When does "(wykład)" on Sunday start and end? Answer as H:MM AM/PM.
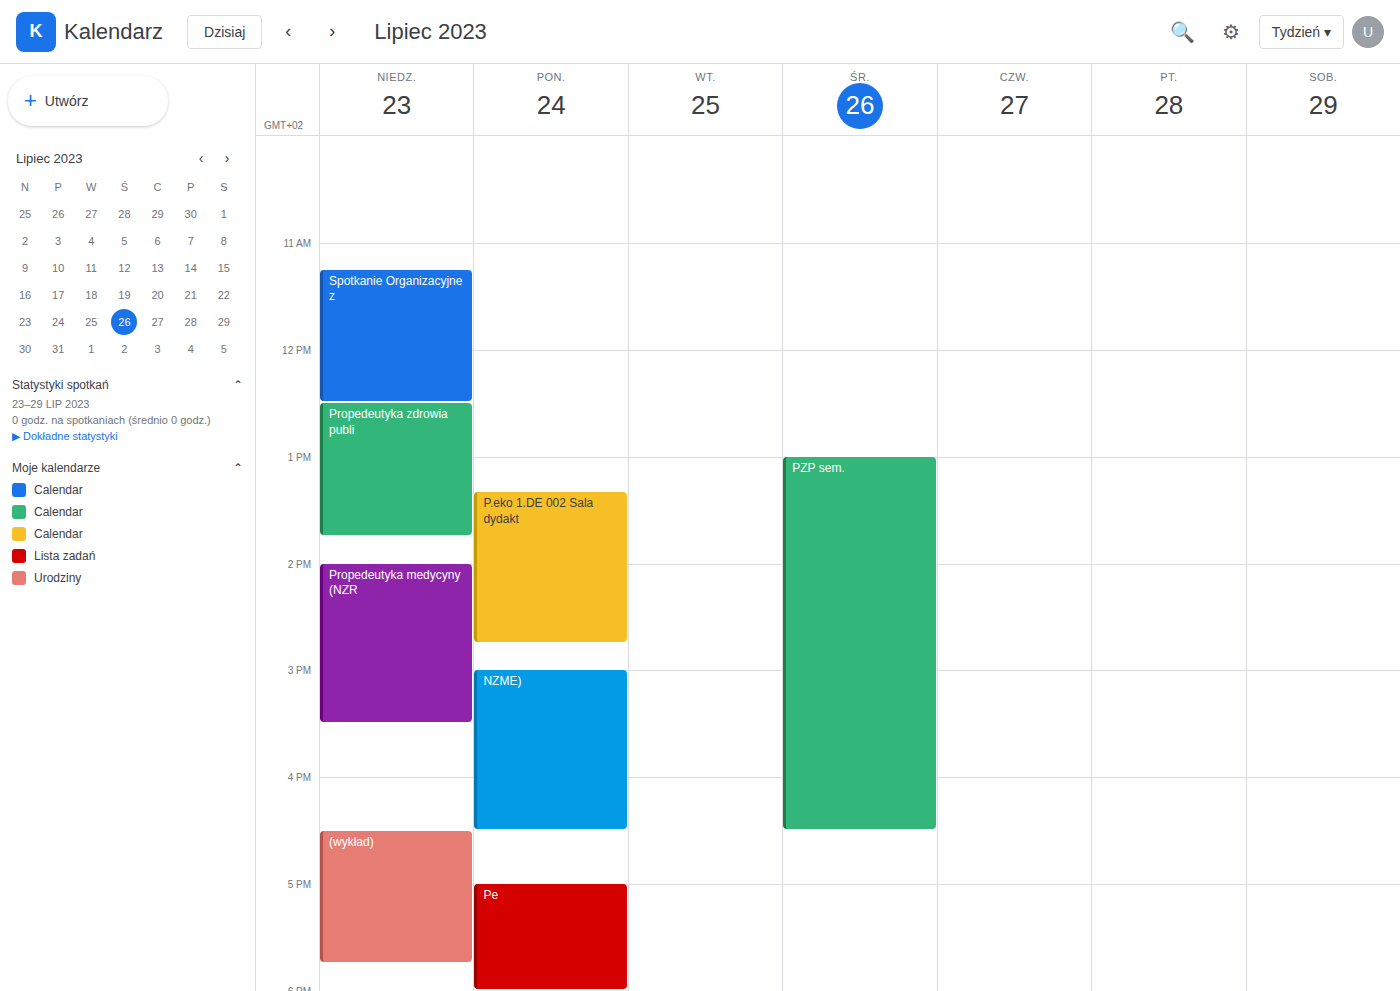
4:30 PM to 5:45 PM